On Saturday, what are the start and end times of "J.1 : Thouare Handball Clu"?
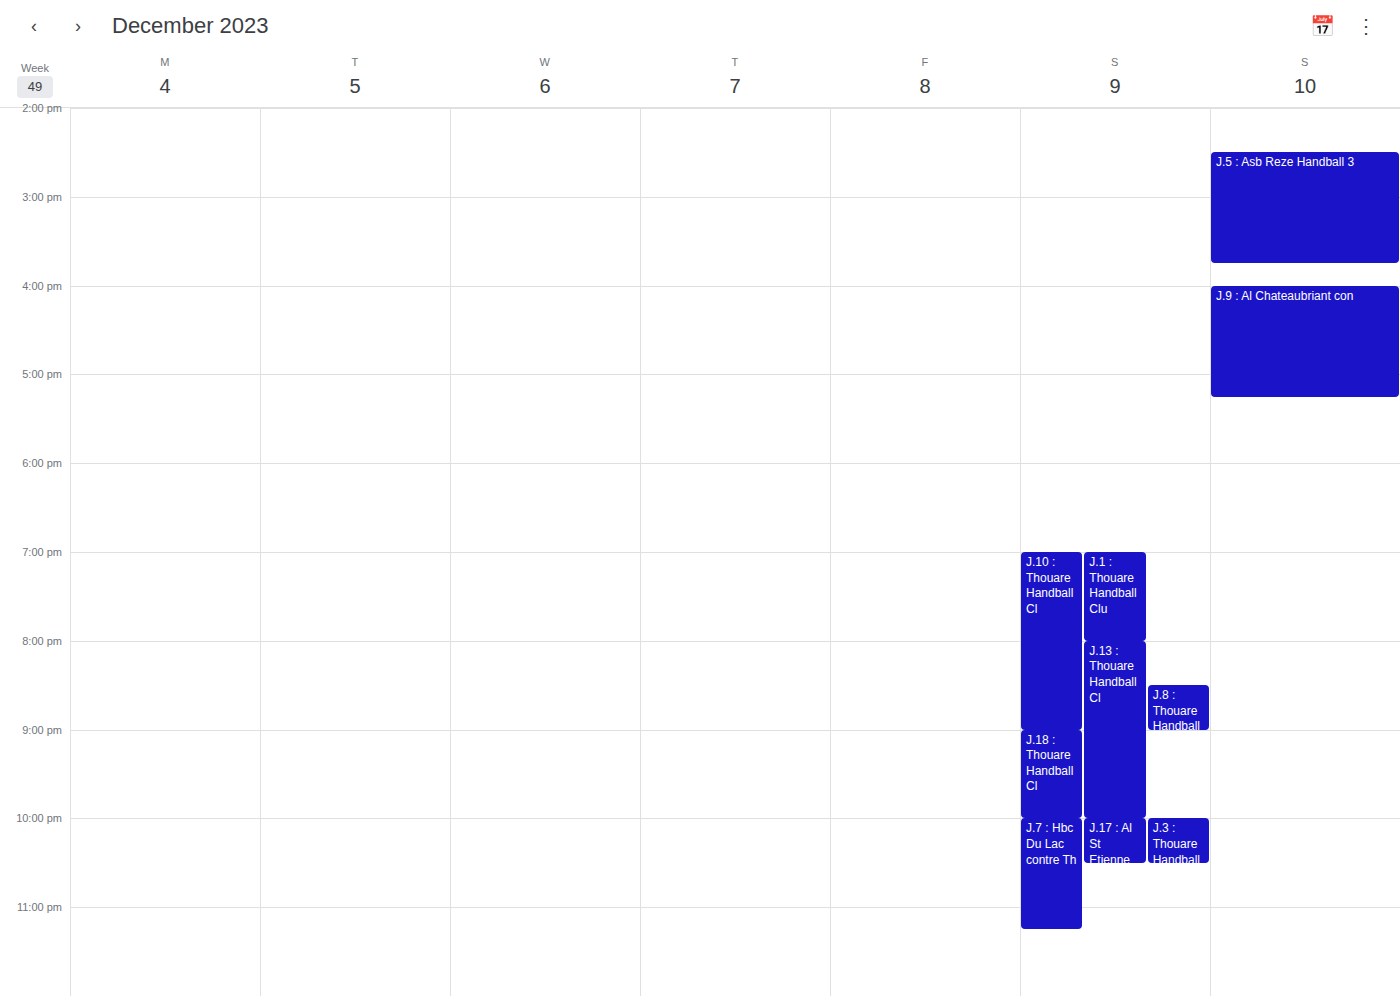
19:00 to 20:00